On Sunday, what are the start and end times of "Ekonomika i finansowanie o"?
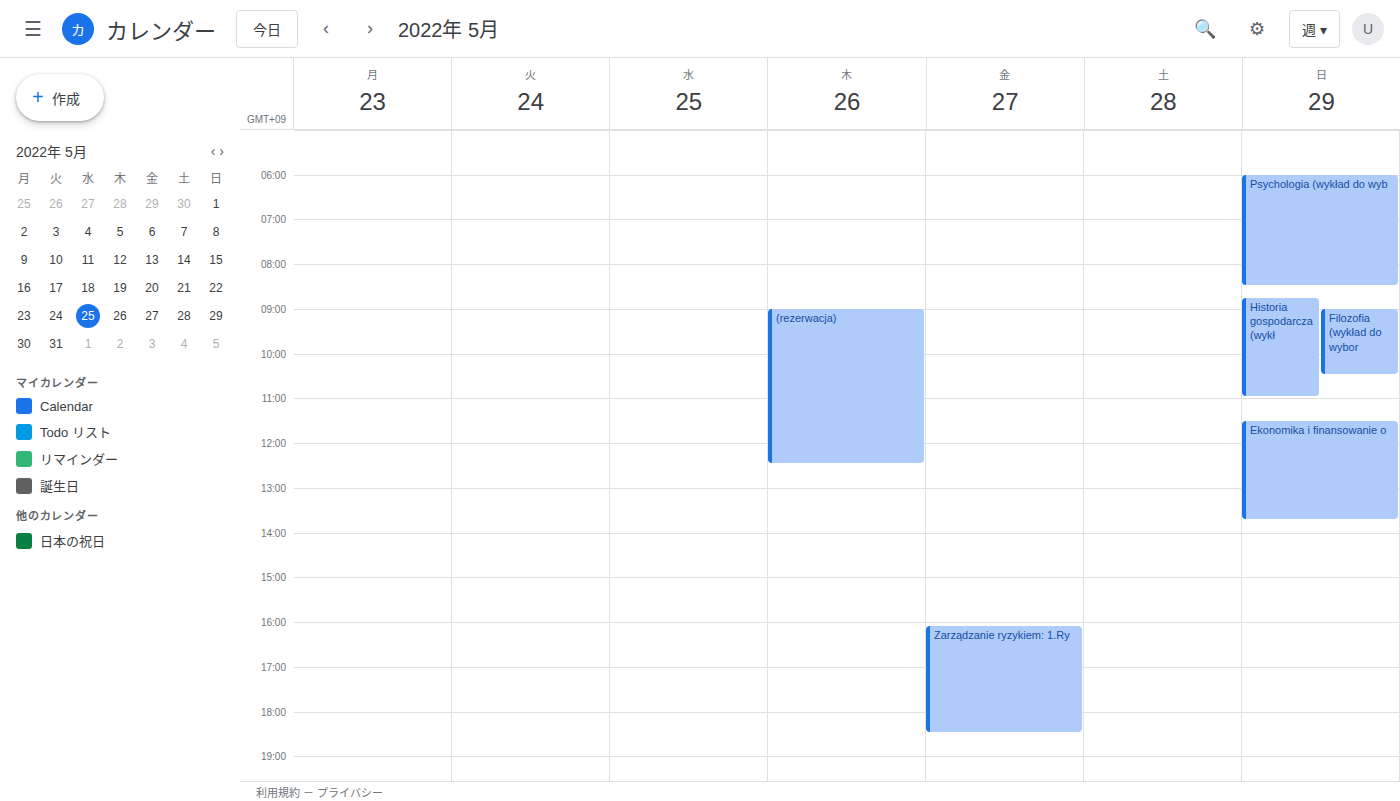
11:30 AM to 1:45 PM